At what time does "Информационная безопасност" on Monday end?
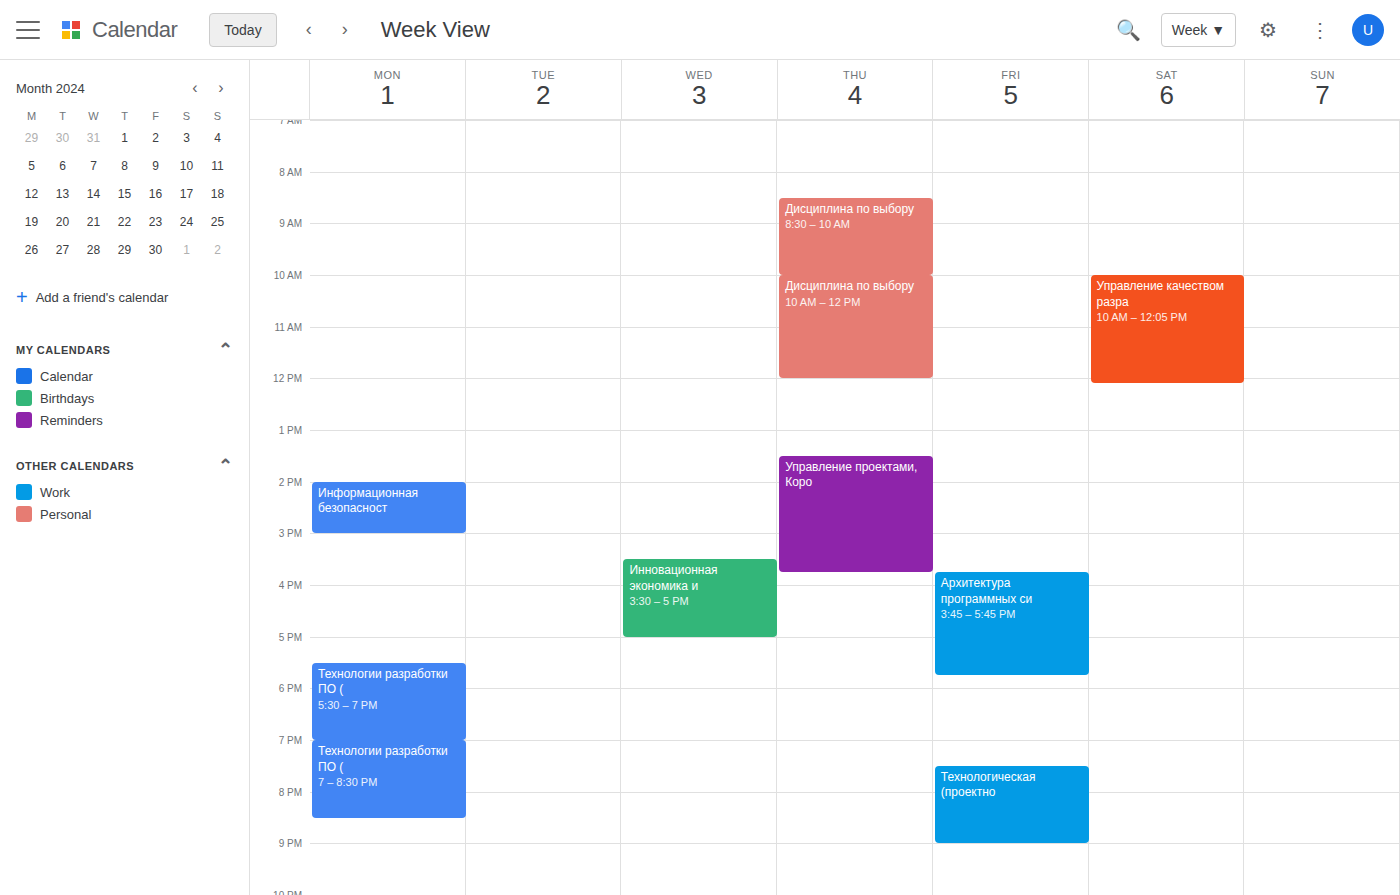
3:00 PM